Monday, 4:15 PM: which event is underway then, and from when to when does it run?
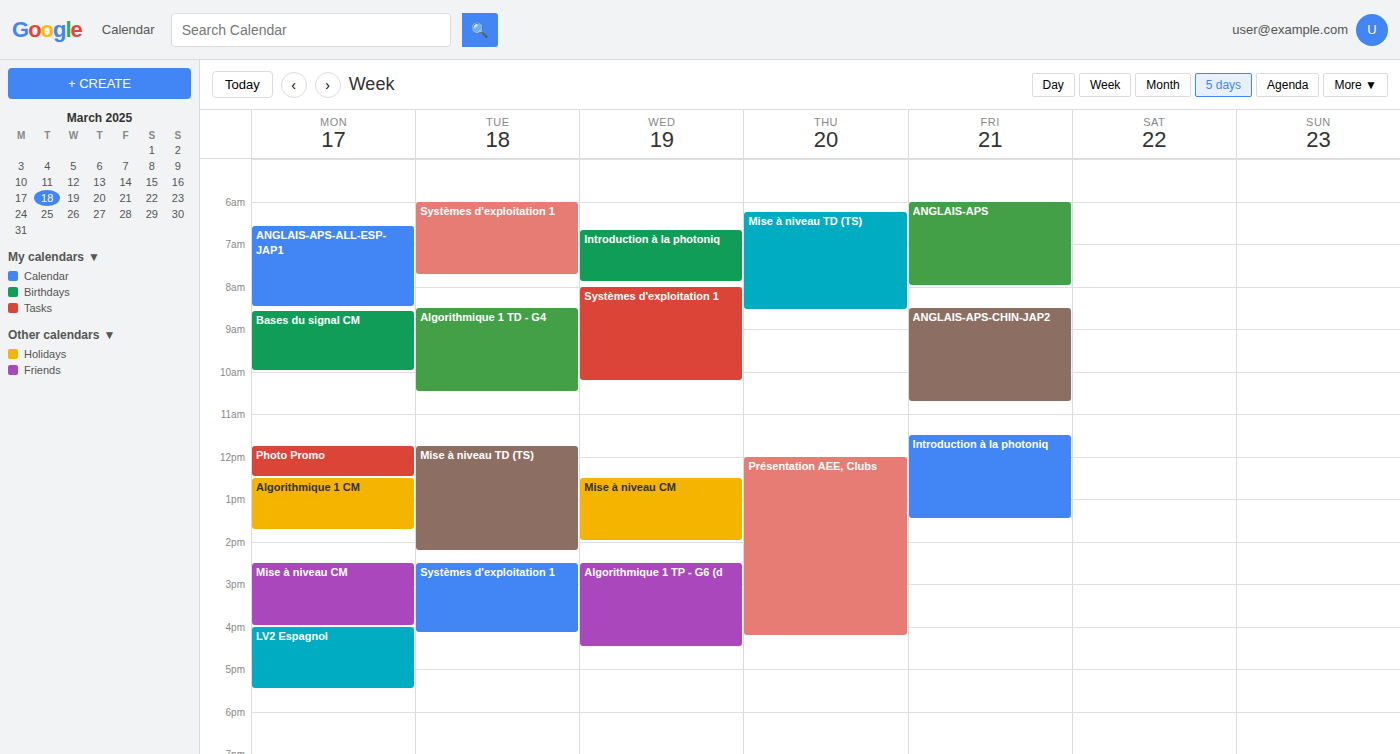
"LV2 Espagnol", 4:00 PM to 5:30 PM